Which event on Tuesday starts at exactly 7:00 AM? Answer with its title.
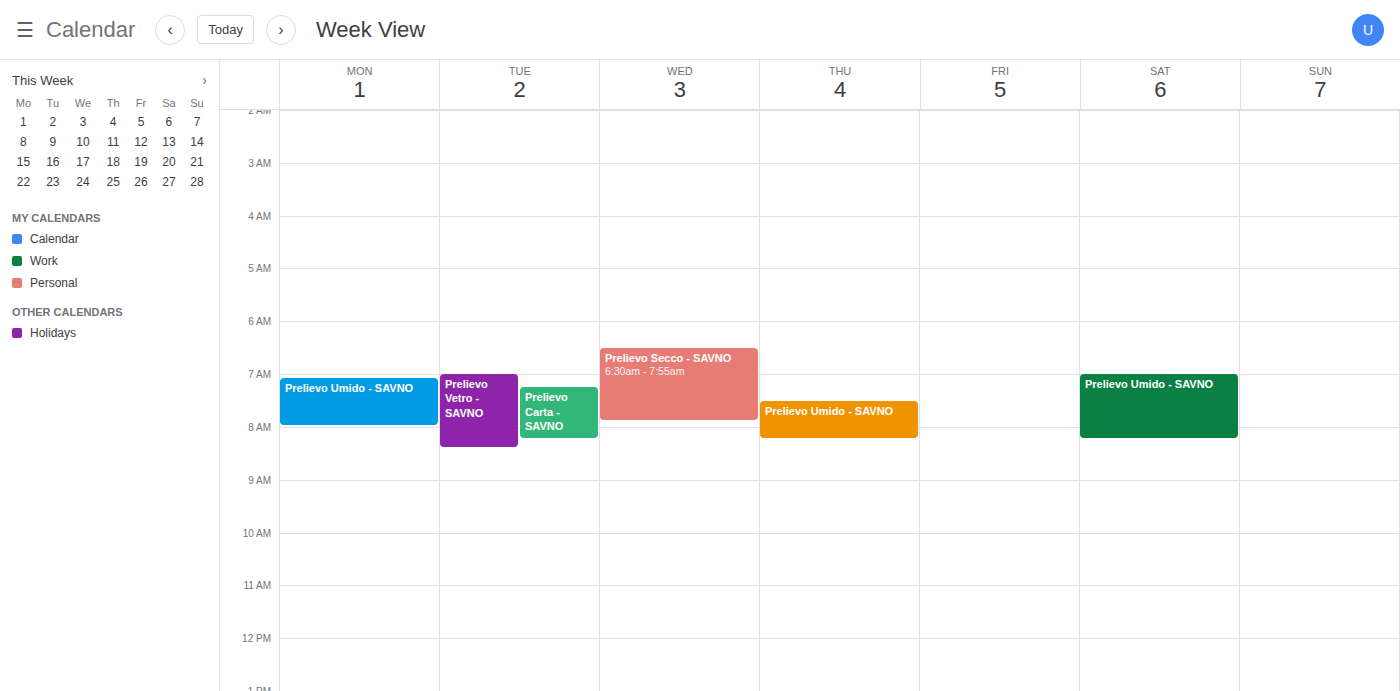
"Prelievo Vetro - SAVNO"